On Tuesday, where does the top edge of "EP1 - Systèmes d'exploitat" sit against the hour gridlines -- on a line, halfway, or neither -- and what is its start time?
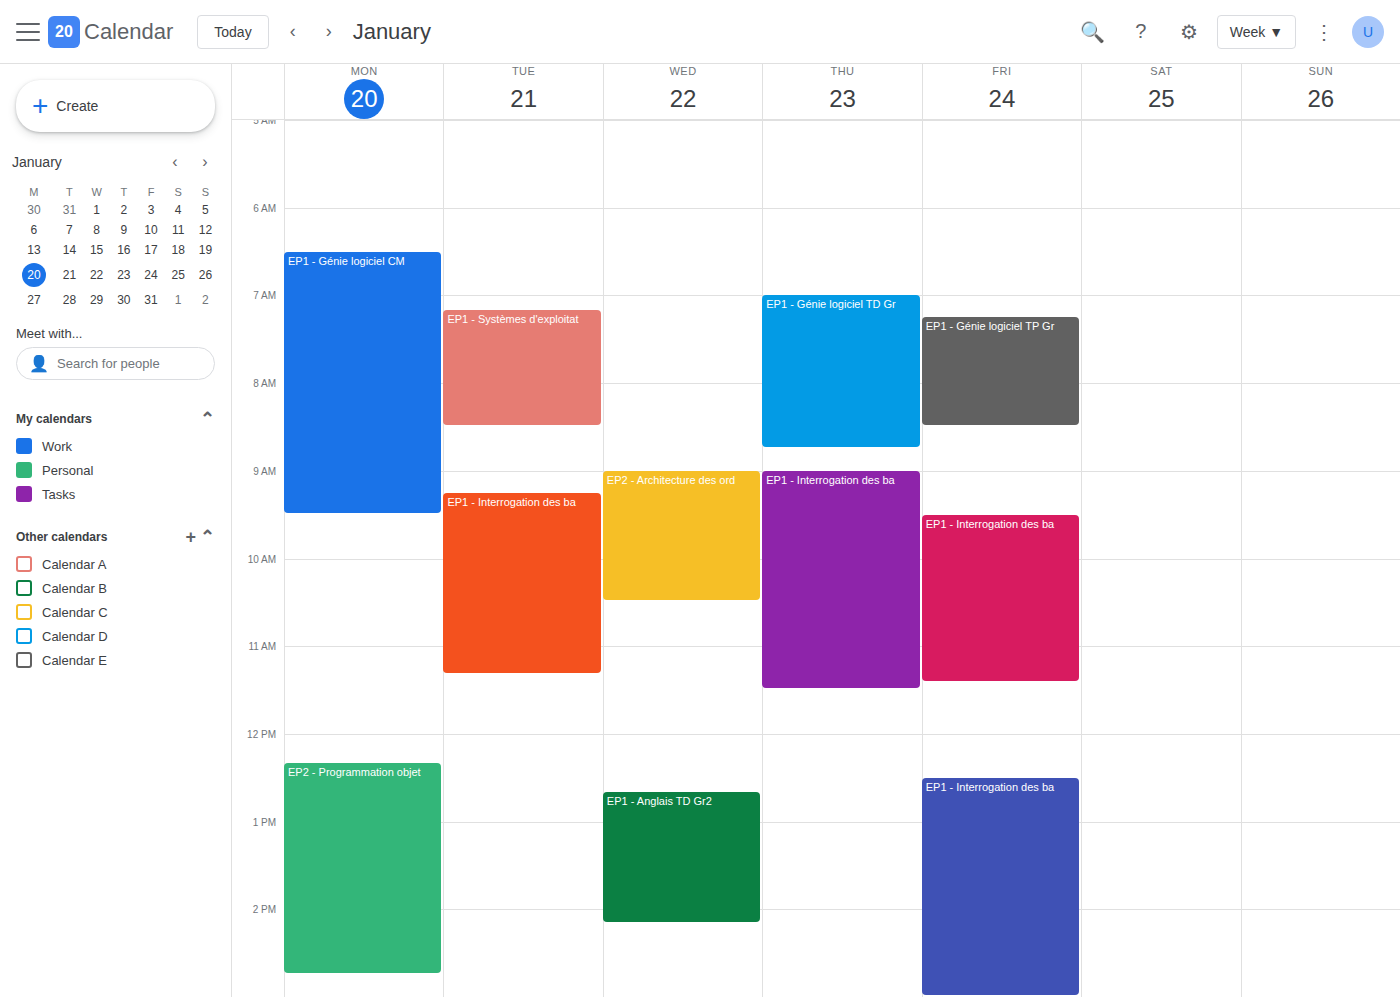
7:10 AM -- neither: 10 minutes below the 7 AM line and 50 minutes above the 8 AM line.